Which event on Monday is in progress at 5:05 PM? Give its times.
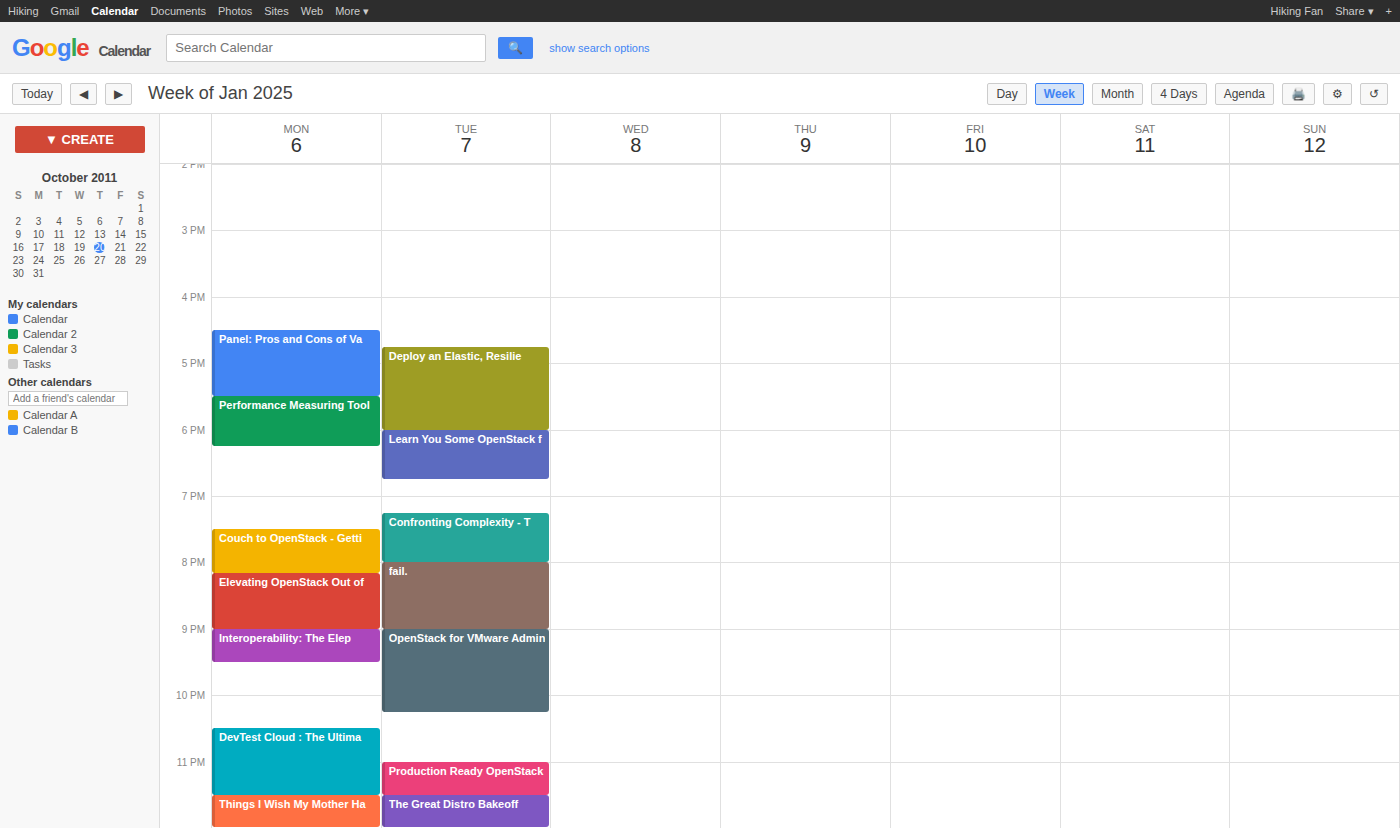
"Panel: Pros and Cons of Va", 4:30 PM to 5:30 PM